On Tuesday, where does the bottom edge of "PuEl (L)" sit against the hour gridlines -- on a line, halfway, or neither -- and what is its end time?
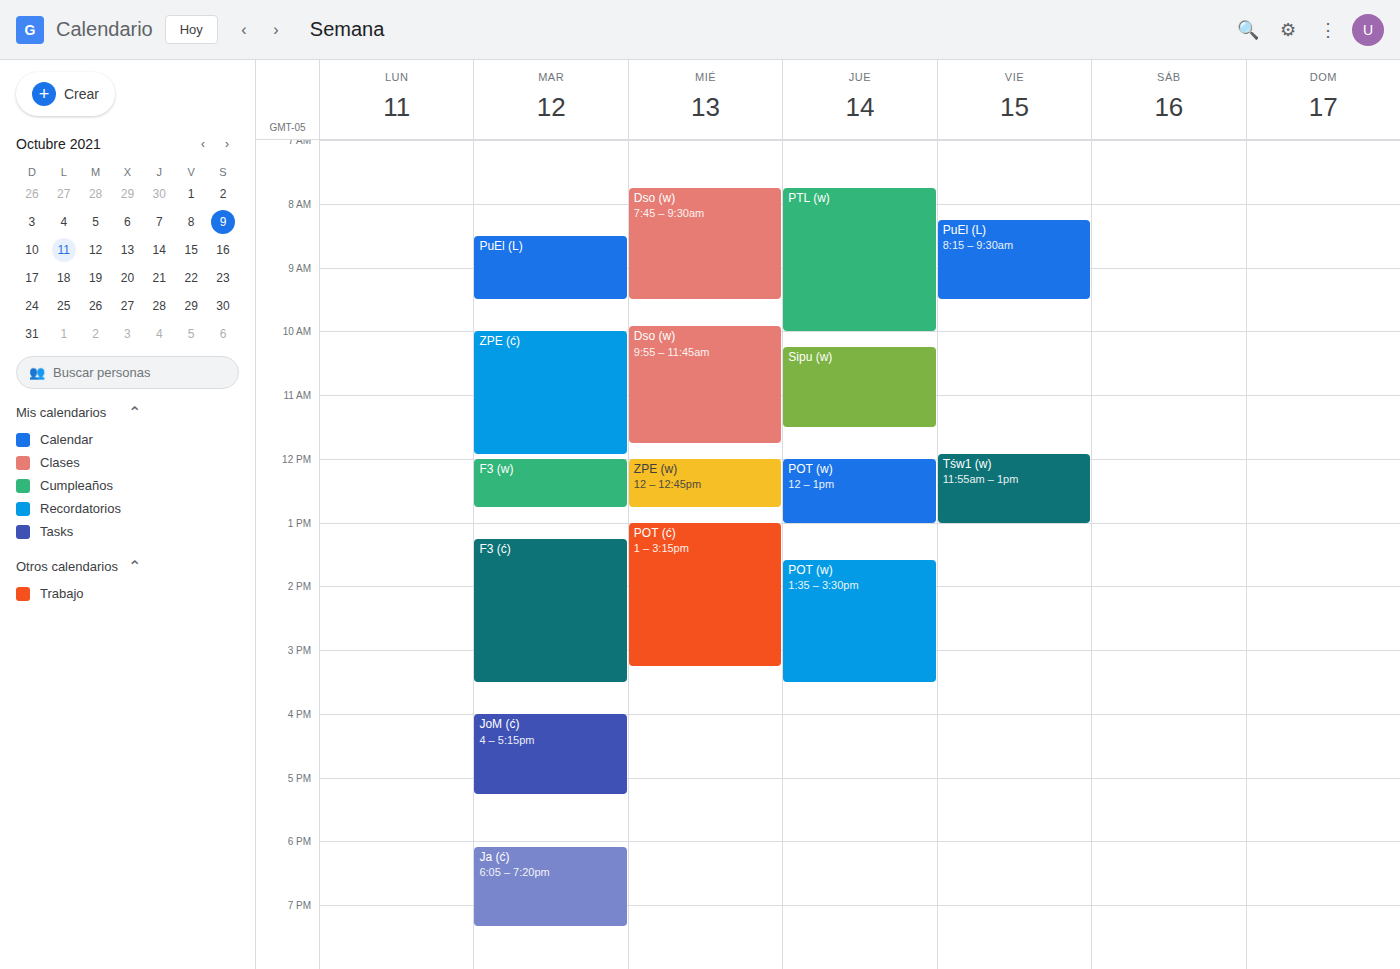
9:30 AM -- halfway between the 9 AM and 10 AM lines.